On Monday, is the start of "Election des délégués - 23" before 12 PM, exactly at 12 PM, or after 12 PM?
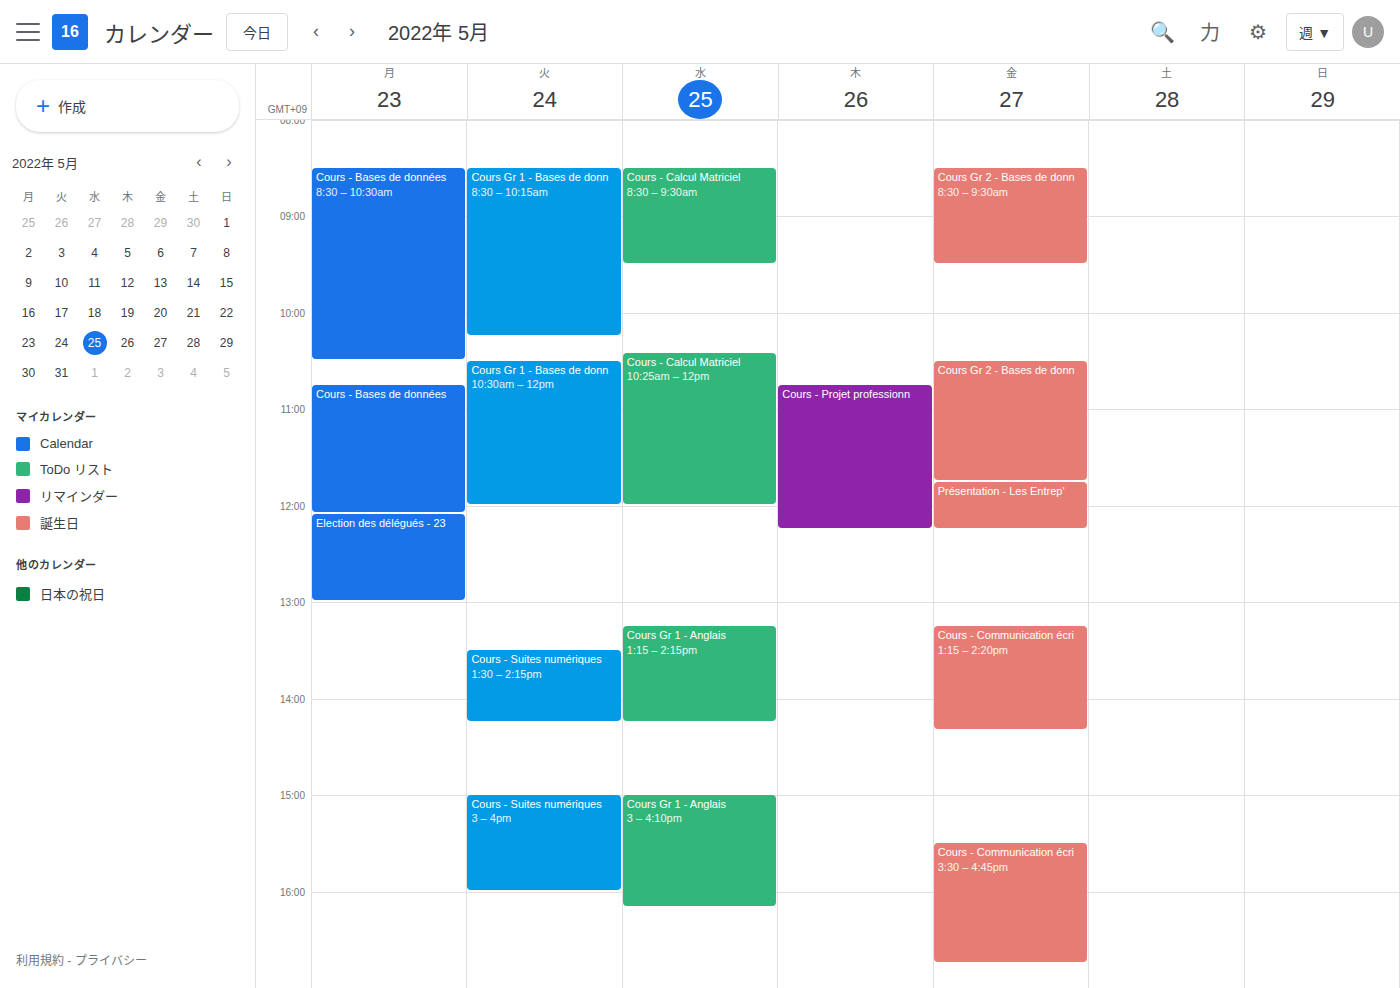
12:05 PM -- after 12 PM, 5 minutes below the 12 PM line.